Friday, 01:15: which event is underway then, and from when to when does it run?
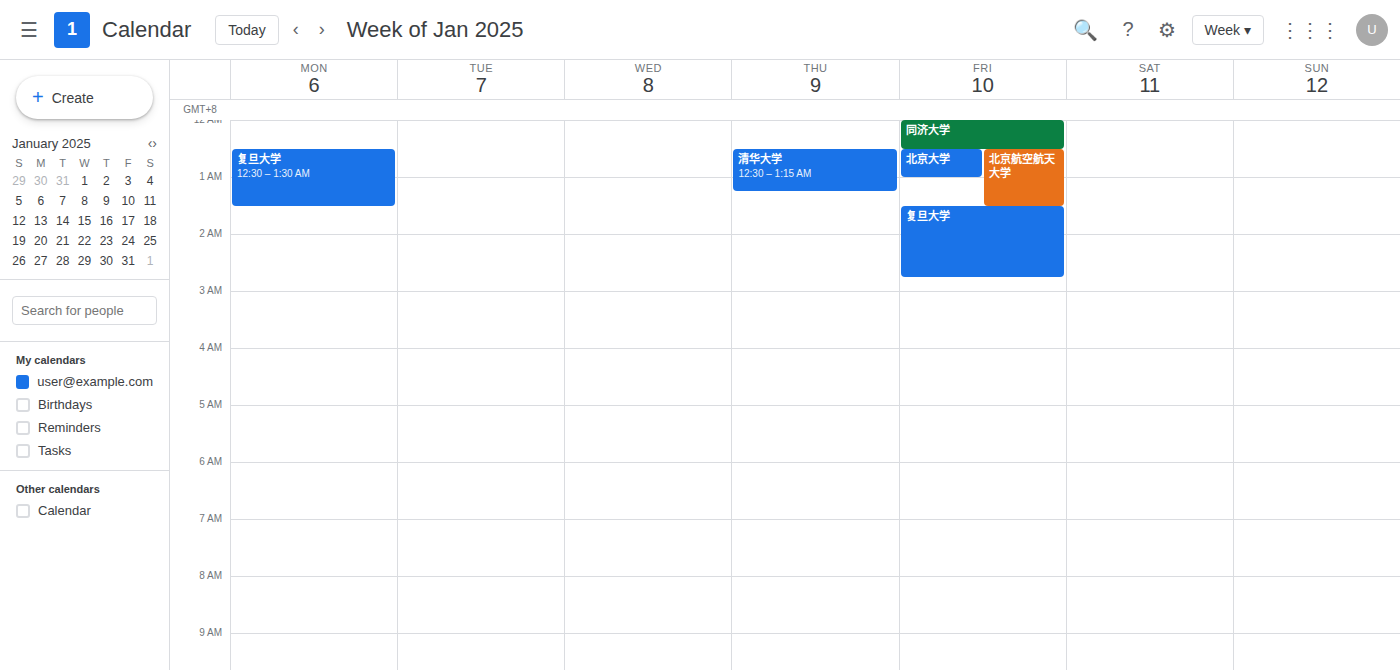
"北京航空航天大学", 00:30 to 01:30